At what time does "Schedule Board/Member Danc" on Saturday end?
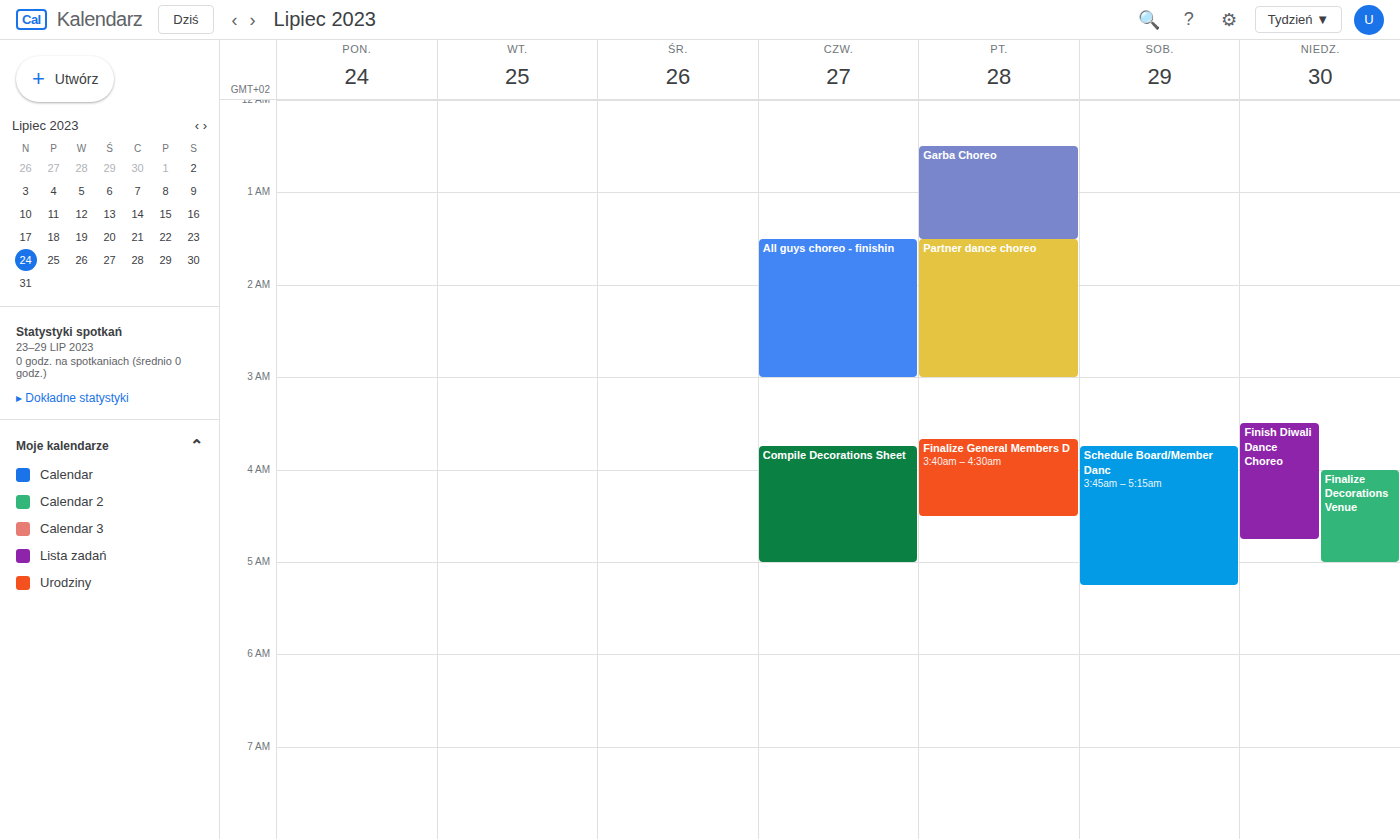
5:15 AM